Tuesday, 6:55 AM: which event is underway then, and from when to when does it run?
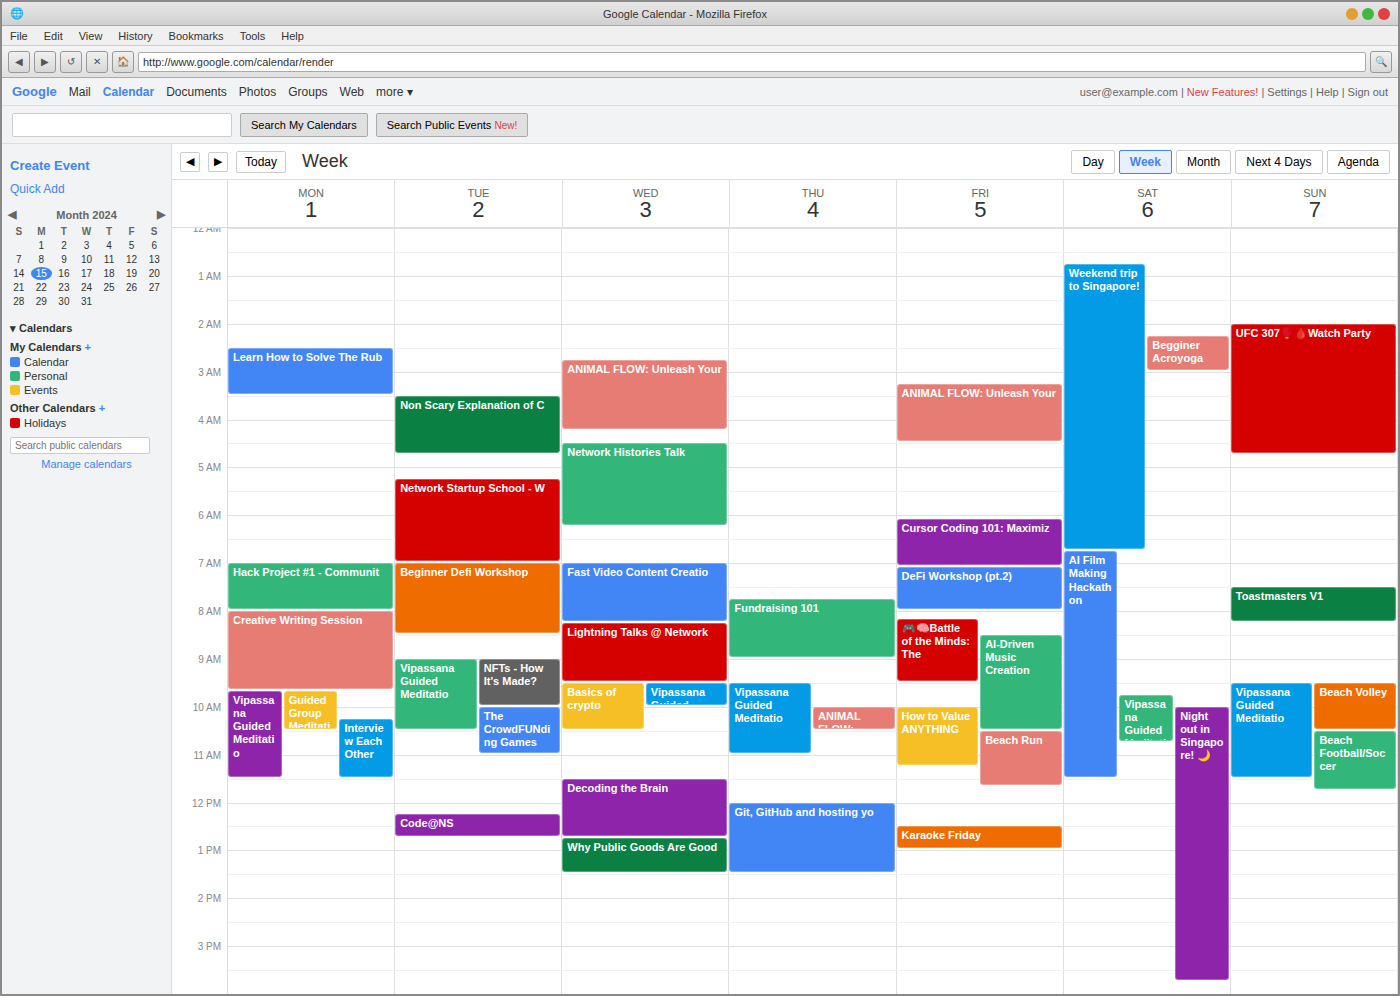
"Network Startup School - W", 5:15 AM to 7:00 AM